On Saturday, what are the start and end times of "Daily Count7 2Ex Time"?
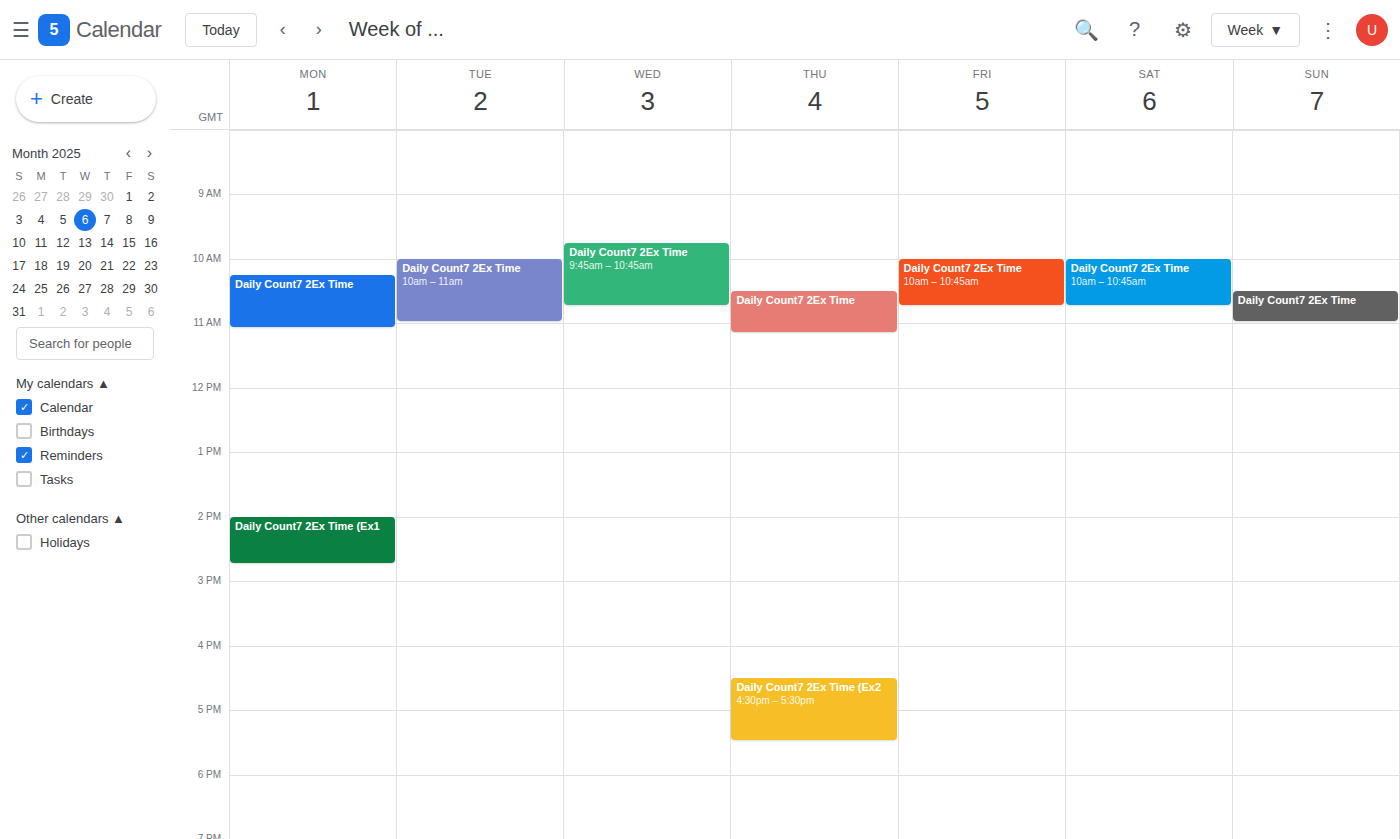
10:00 AM to 10:45 AM